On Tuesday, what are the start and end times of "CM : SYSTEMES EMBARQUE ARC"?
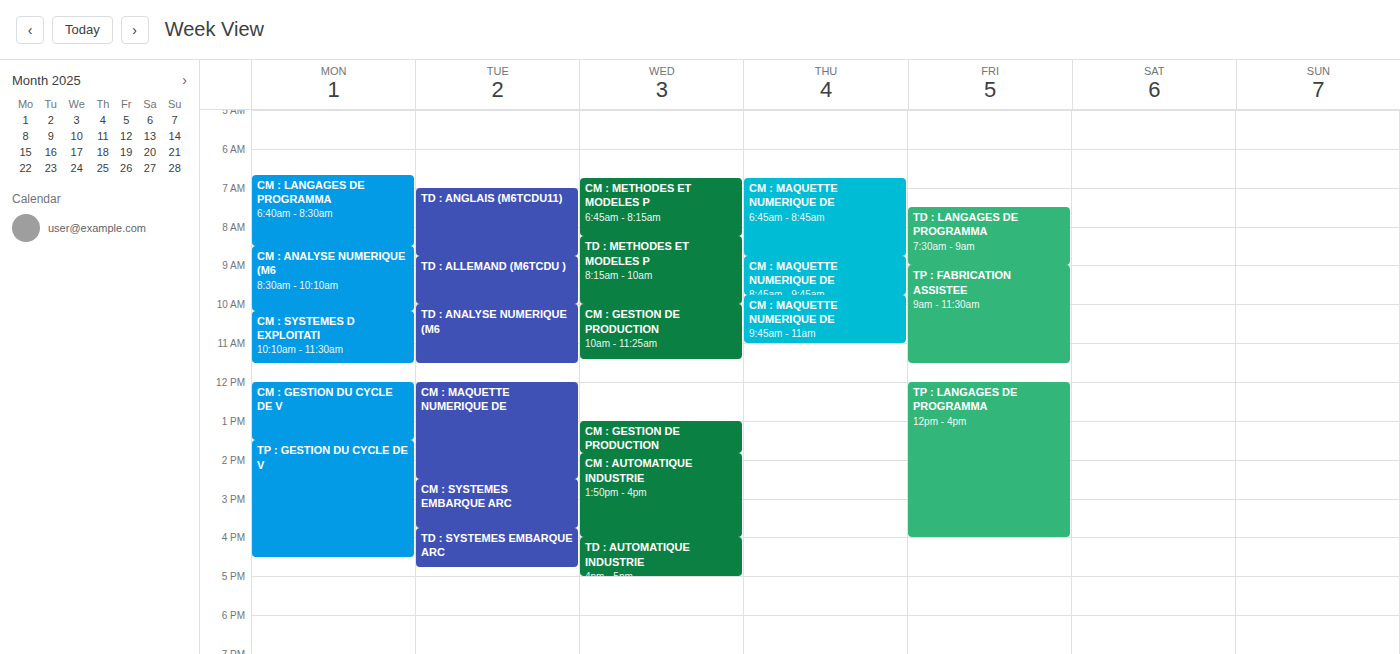
2:30 PM to 3:45 PM